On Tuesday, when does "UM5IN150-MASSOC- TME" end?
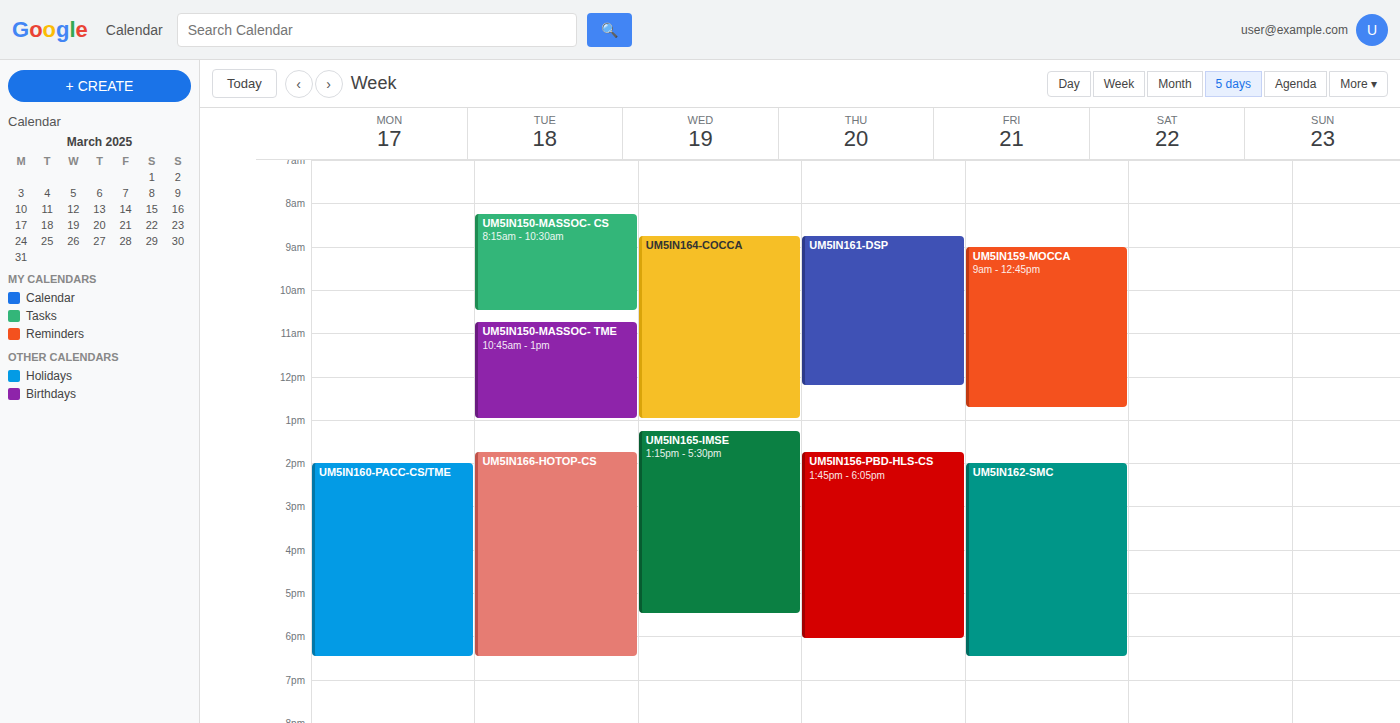
1:00 PM